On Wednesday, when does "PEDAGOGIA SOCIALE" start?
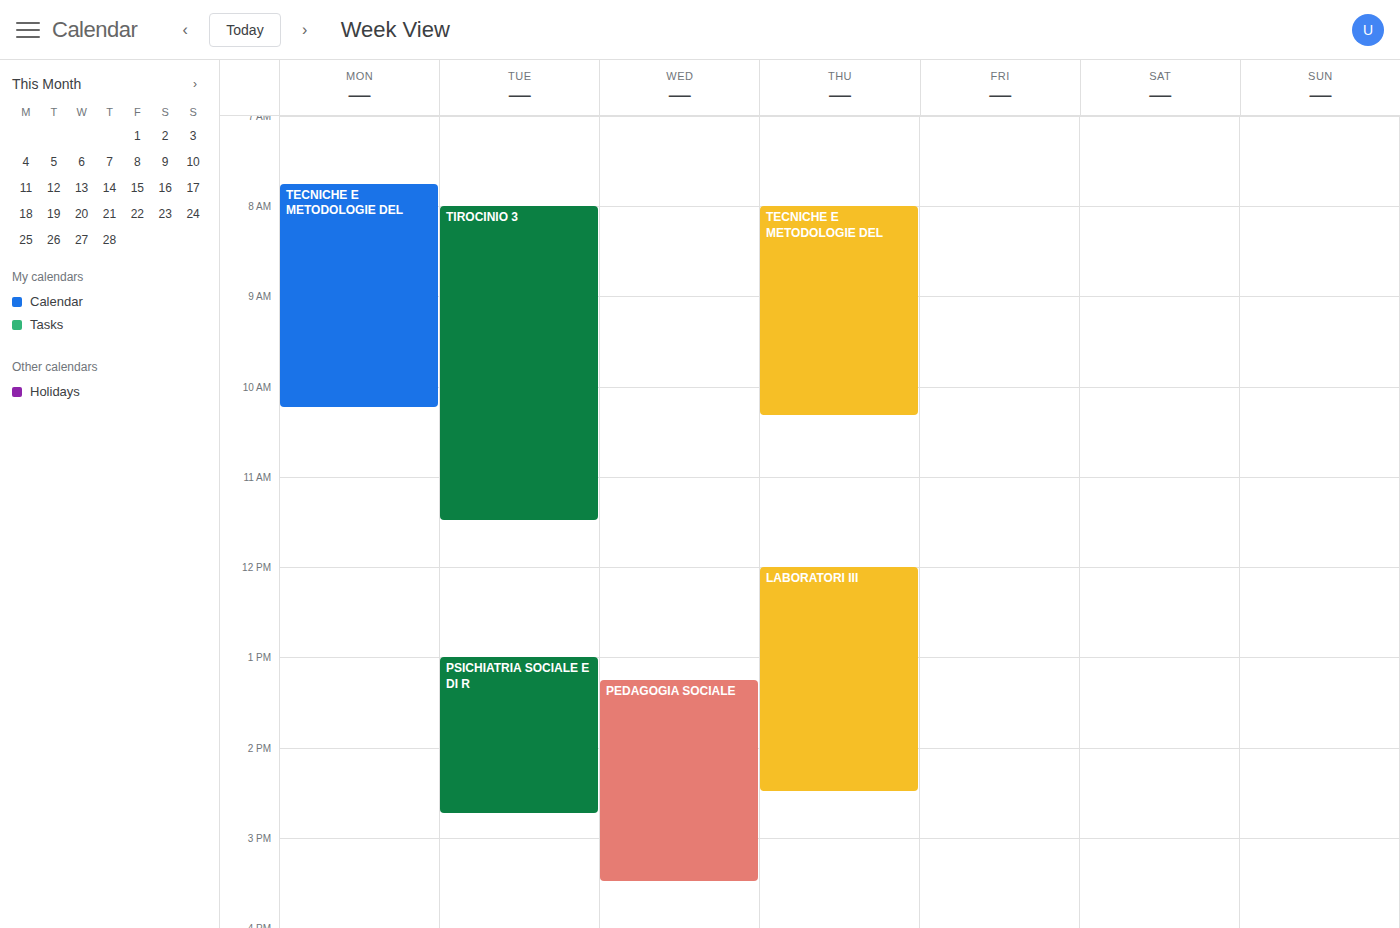
1:15 PM